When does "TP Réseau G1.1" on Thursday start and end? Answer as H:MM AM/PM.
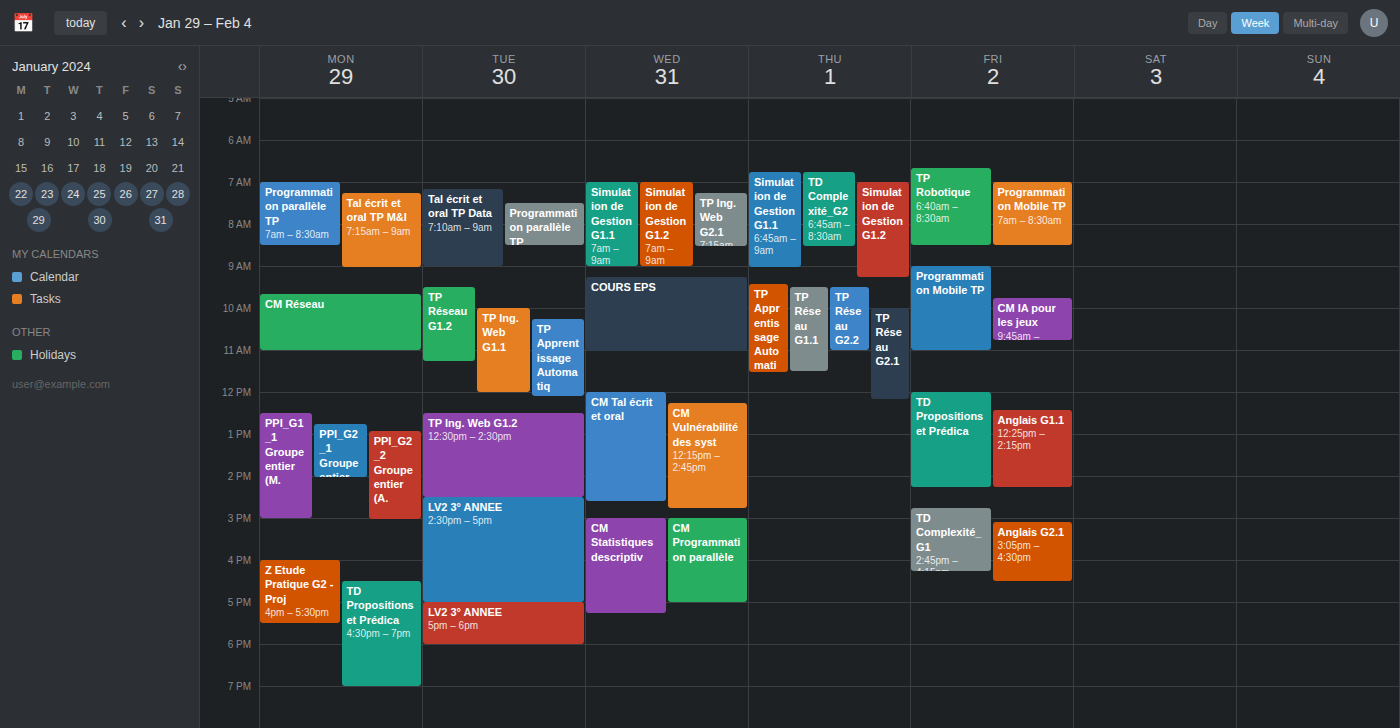
9:30 AM to 11:30 AM